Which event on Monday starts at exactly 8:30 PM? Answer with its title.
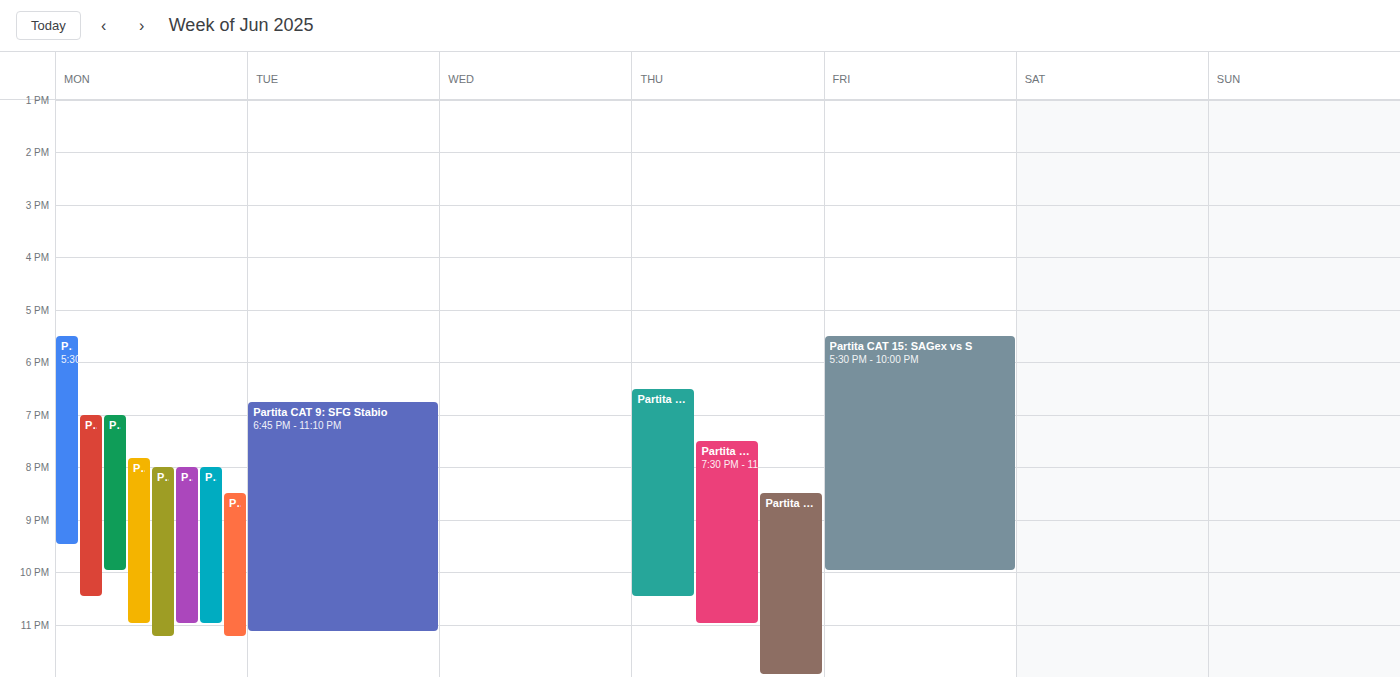
"Partita CAT 6: SFG Manno E"